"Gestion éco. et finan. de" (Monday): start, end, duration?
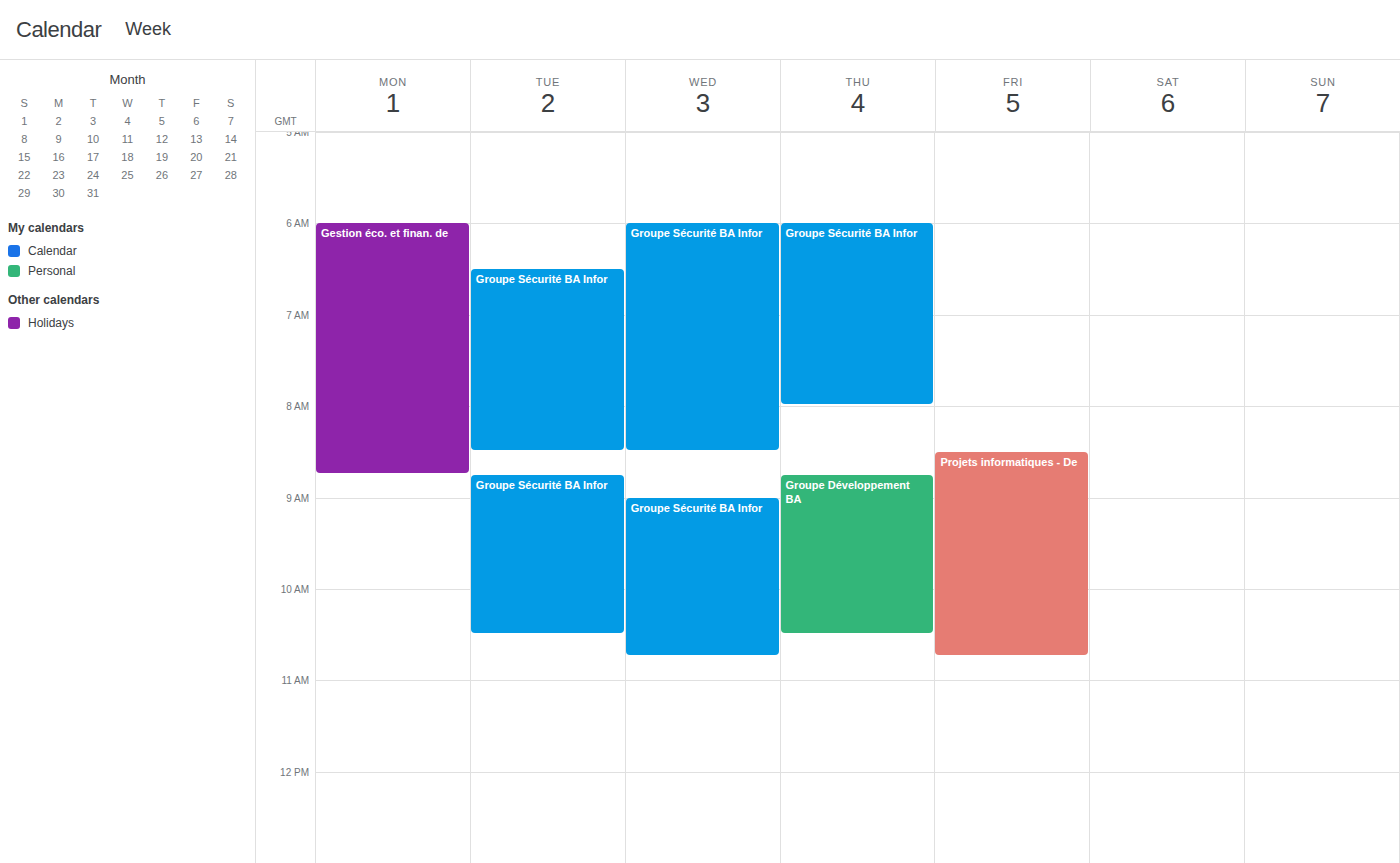
6:00 AM to 8:45 AM, 2 hours 45 minutes